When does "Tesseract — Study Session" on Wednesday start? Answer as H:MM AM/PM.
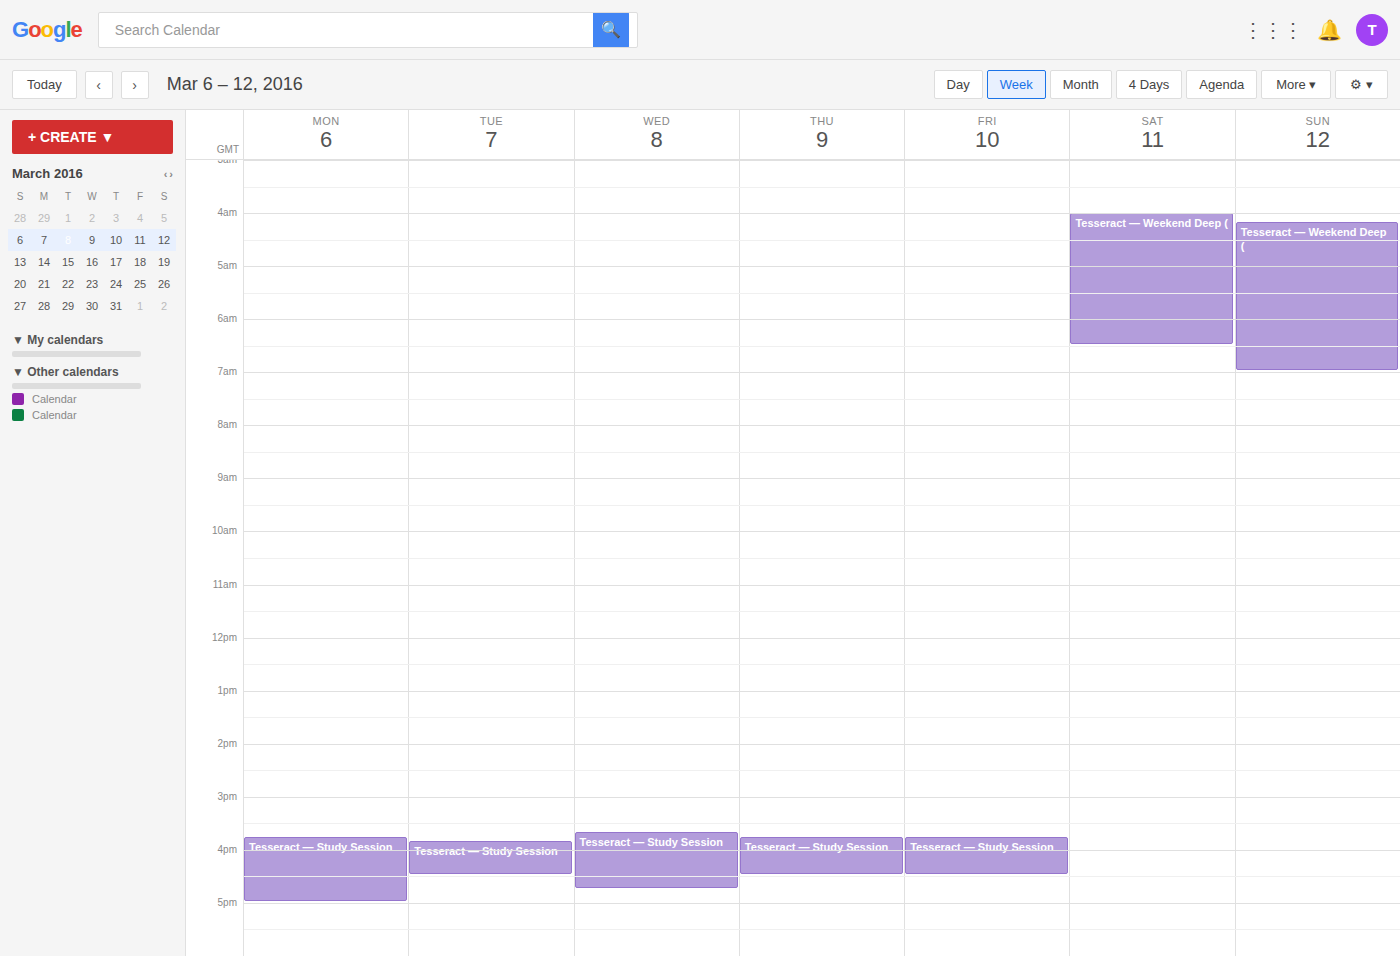
3:40 PM